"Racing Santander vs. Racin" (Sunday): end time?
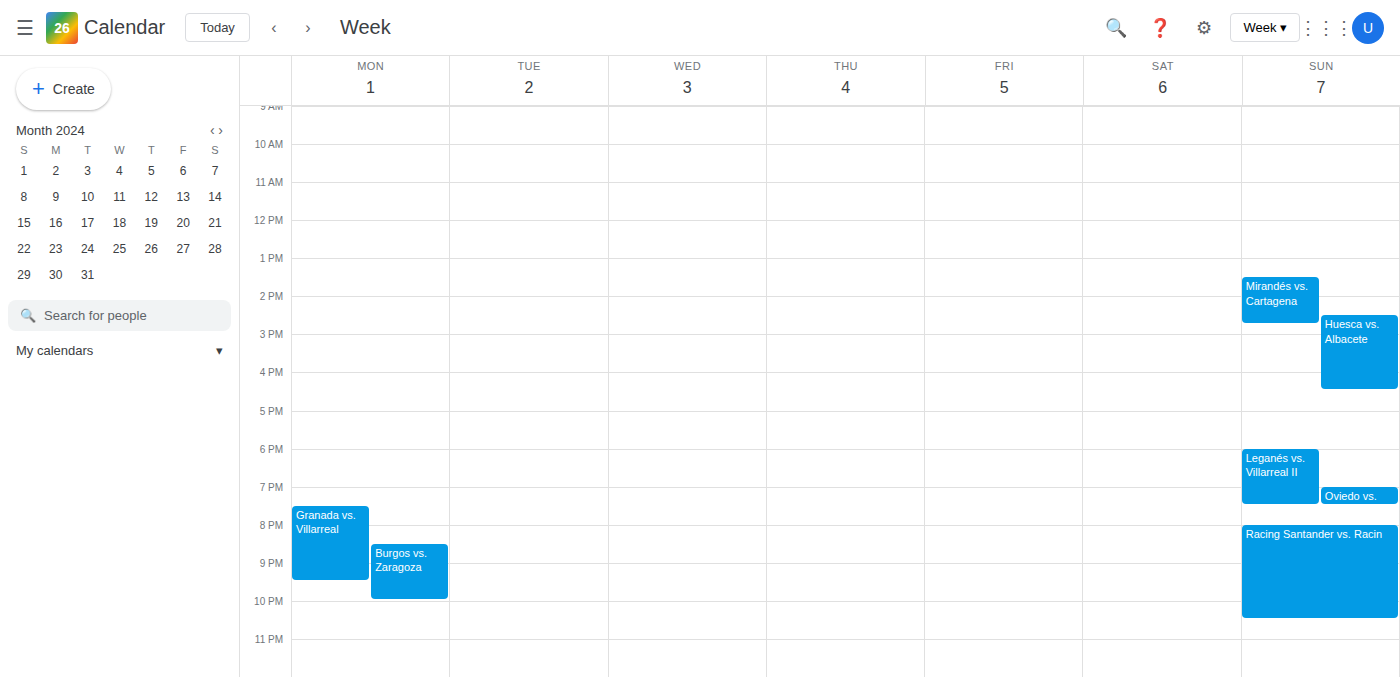
10:30 PM